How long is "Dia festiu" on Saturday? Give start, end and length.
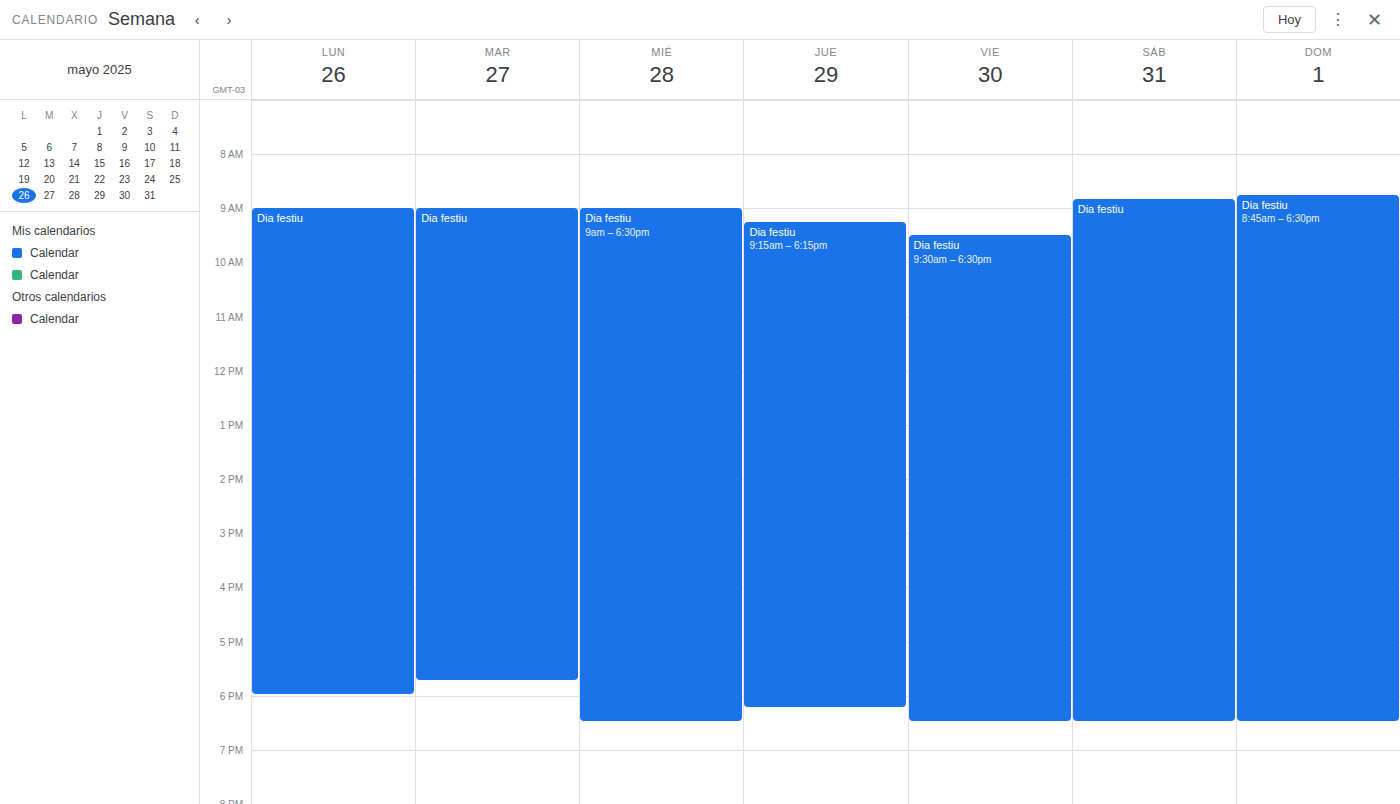
08:50 to 18:30, 9 hours 40 minutes